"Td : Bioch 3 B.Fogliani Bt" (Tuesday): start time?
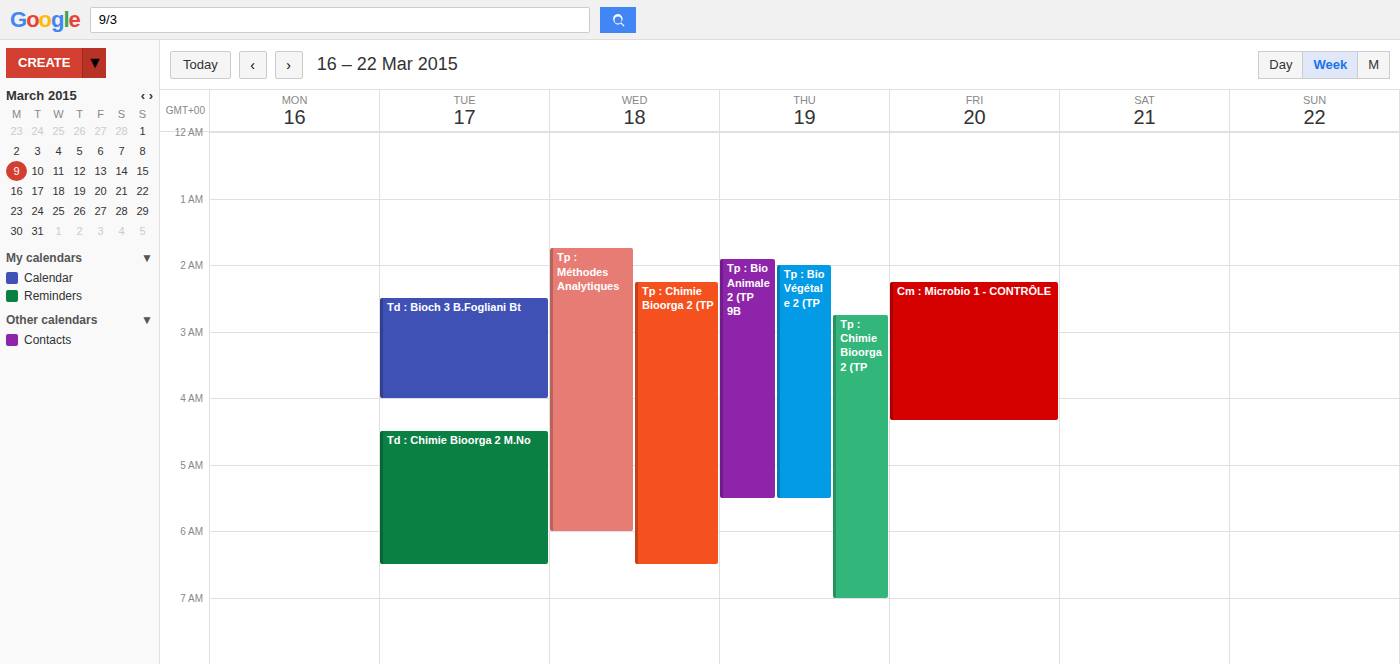
2:30 AM